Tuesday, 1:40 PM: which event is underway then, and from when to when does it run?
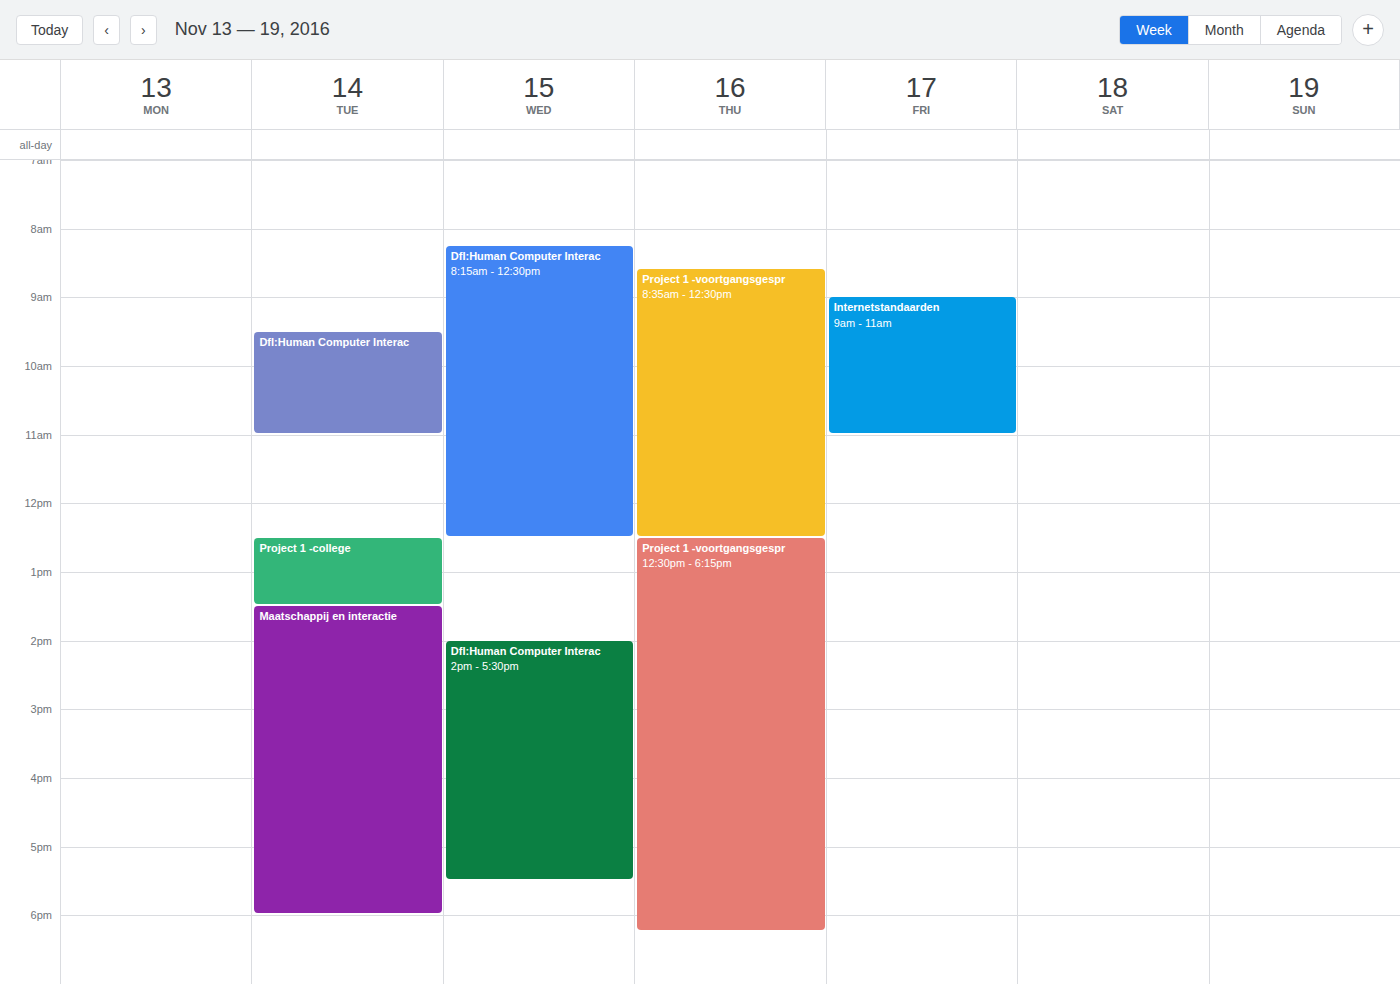
"Maatschappij en interactie", 1:30 PM to 6:00 PM